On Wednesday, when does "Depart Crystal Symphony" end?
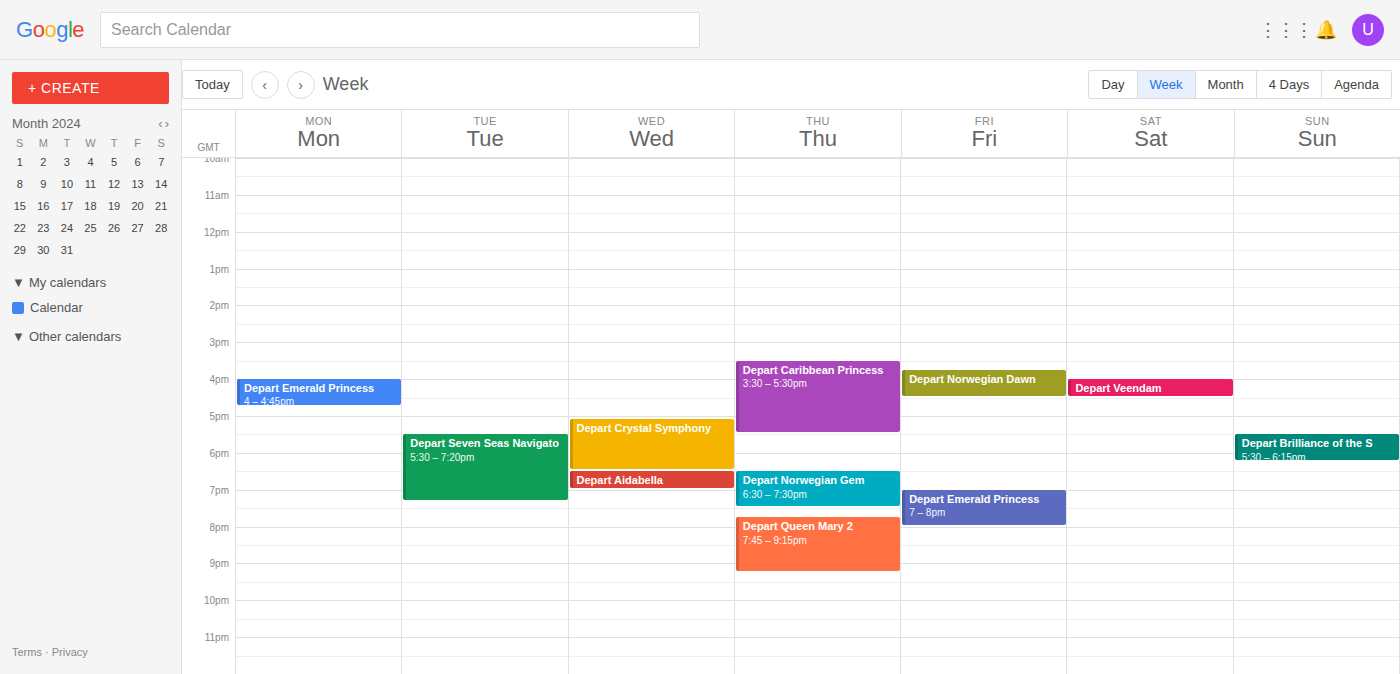
6:30 PM